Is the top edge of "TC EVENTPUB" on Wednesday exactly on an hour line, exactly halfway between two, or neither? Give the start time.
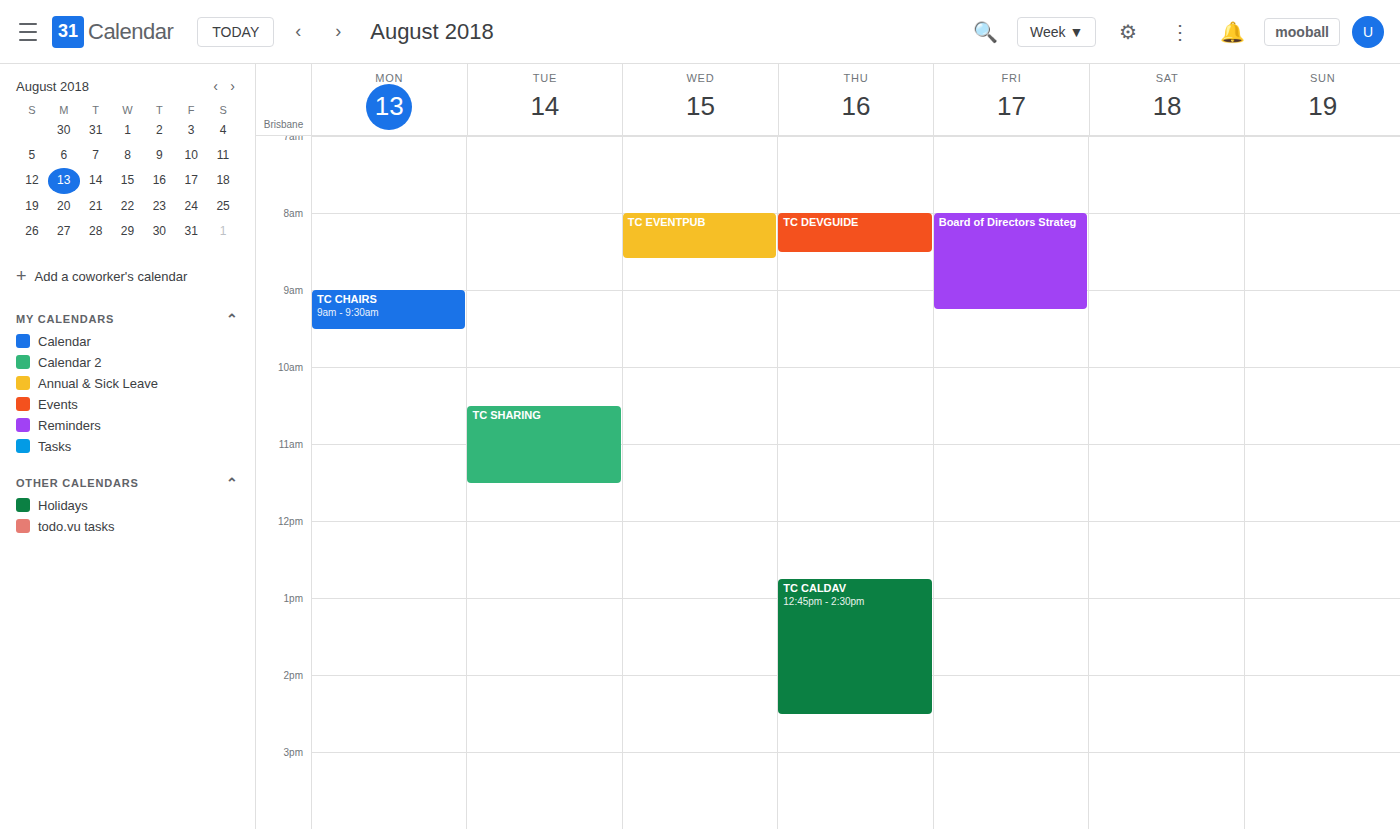
8:00 AM -- exactly on the 8 AM line.